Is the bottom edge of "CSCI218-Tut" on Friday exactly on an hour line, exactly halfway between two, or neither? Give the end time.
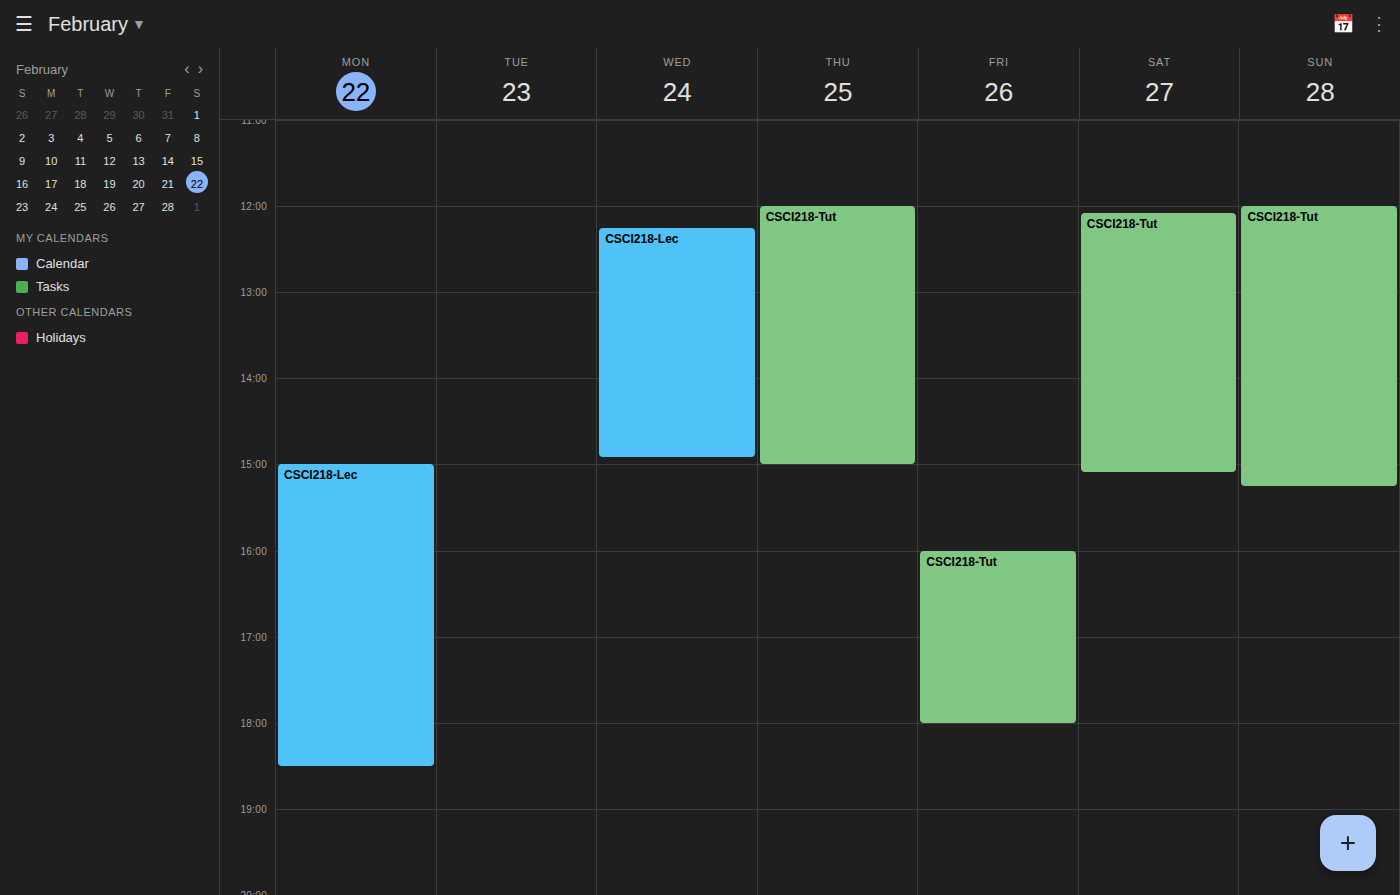
6:00 PM -- exactly on the 6 PM line.